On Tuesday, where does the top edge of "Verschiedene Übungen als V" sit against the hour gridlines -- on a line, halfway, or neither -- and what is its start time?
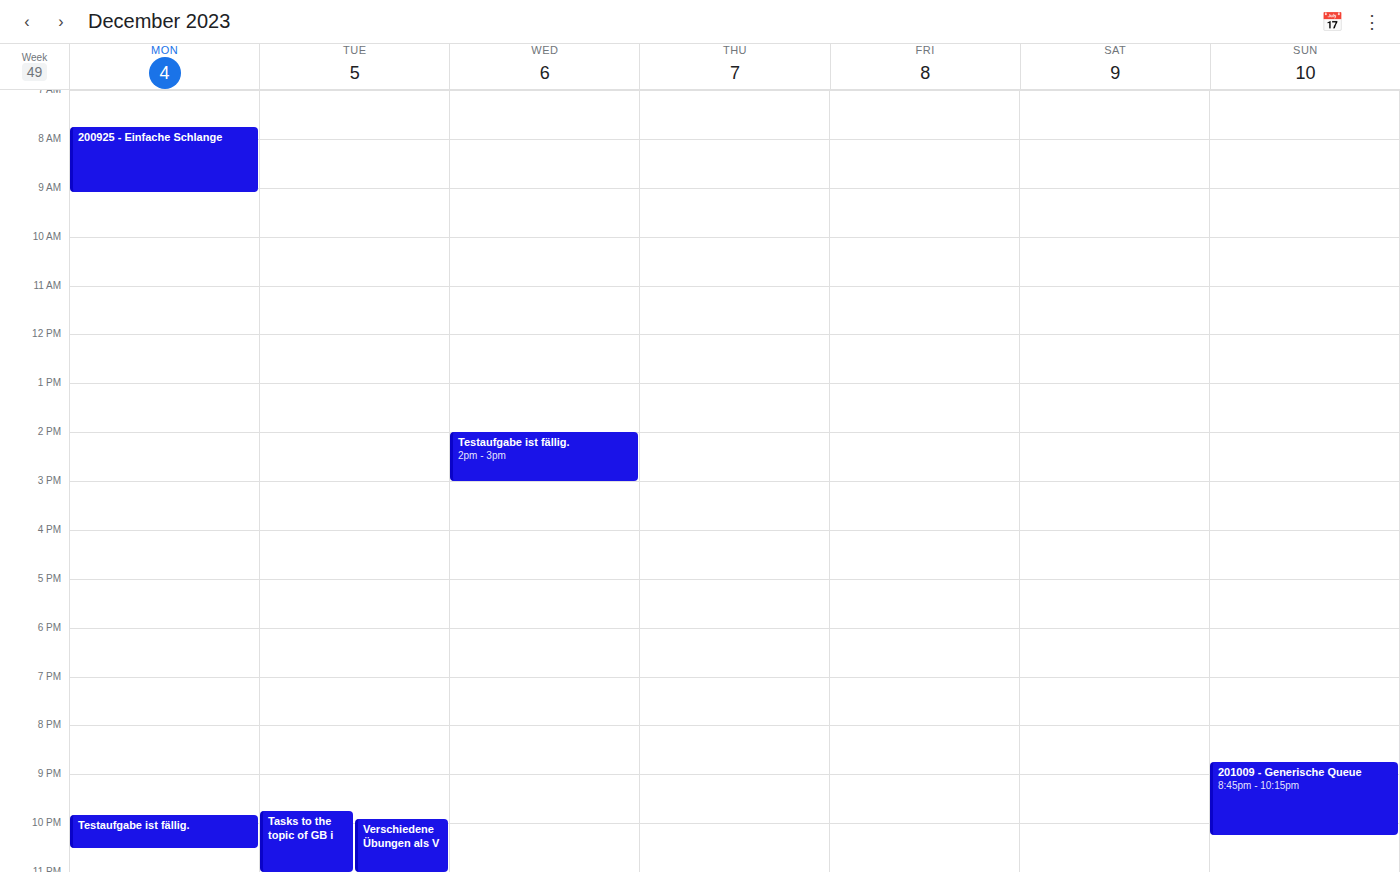
9:55 PM -- neither: 55 minutes below the 9 PM line and 5 minutes above the 10 PM line.